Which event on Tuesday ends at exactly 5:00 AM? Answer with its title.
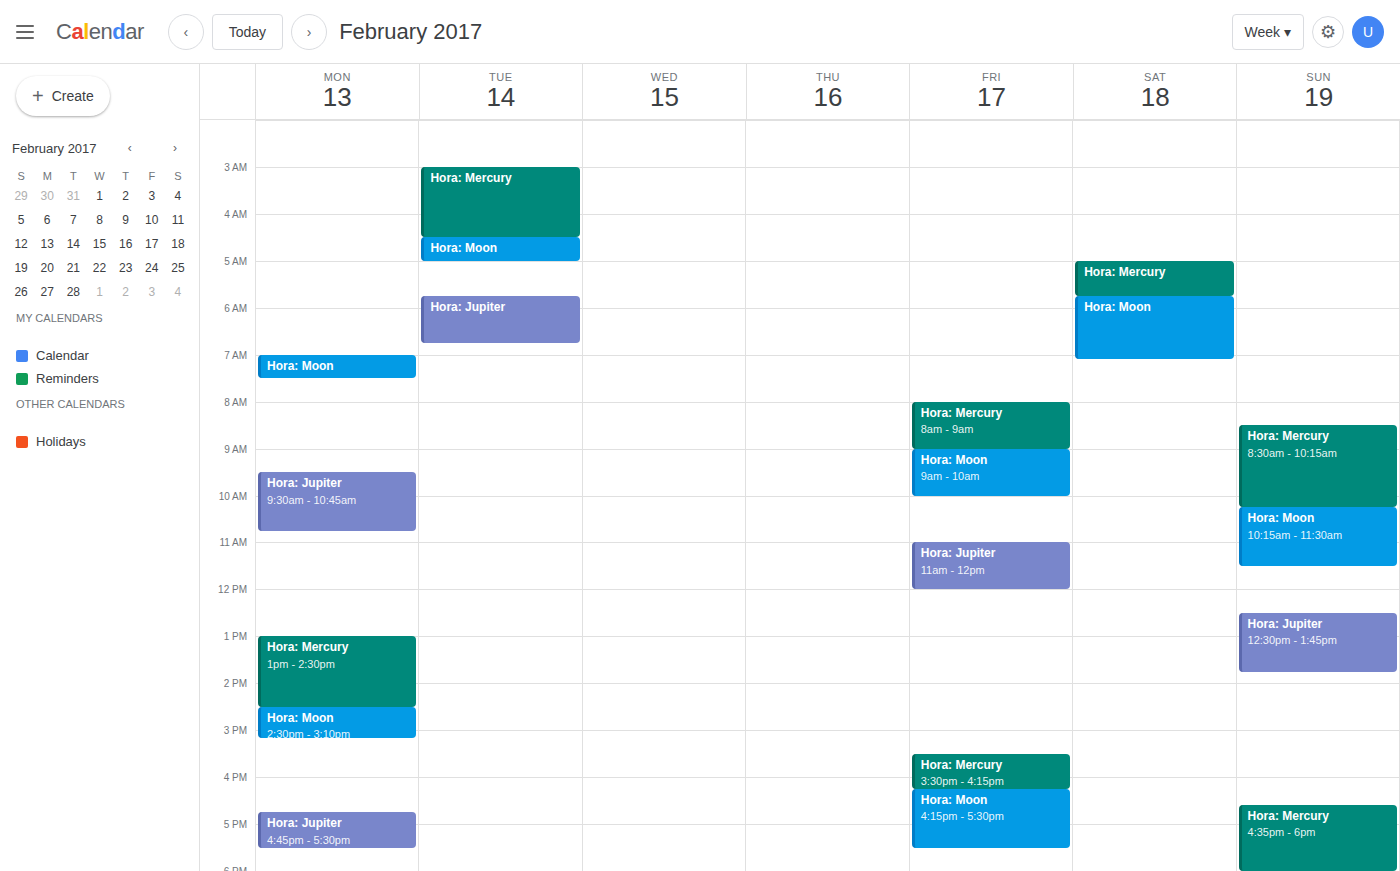
"Hora: Moon"